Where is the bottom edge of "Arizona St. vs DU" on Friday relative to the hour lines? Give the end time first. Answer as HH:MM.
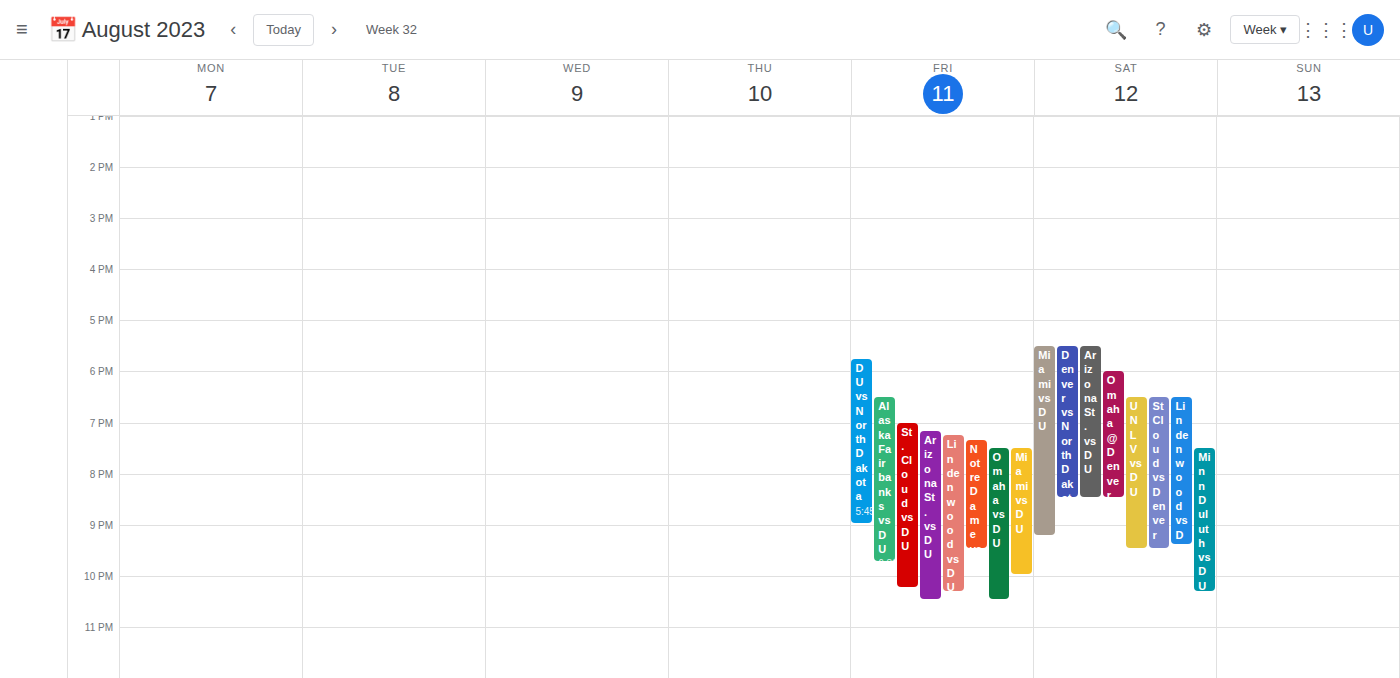
22:30 -- halfway between the 22:00 and 23:00 lines.